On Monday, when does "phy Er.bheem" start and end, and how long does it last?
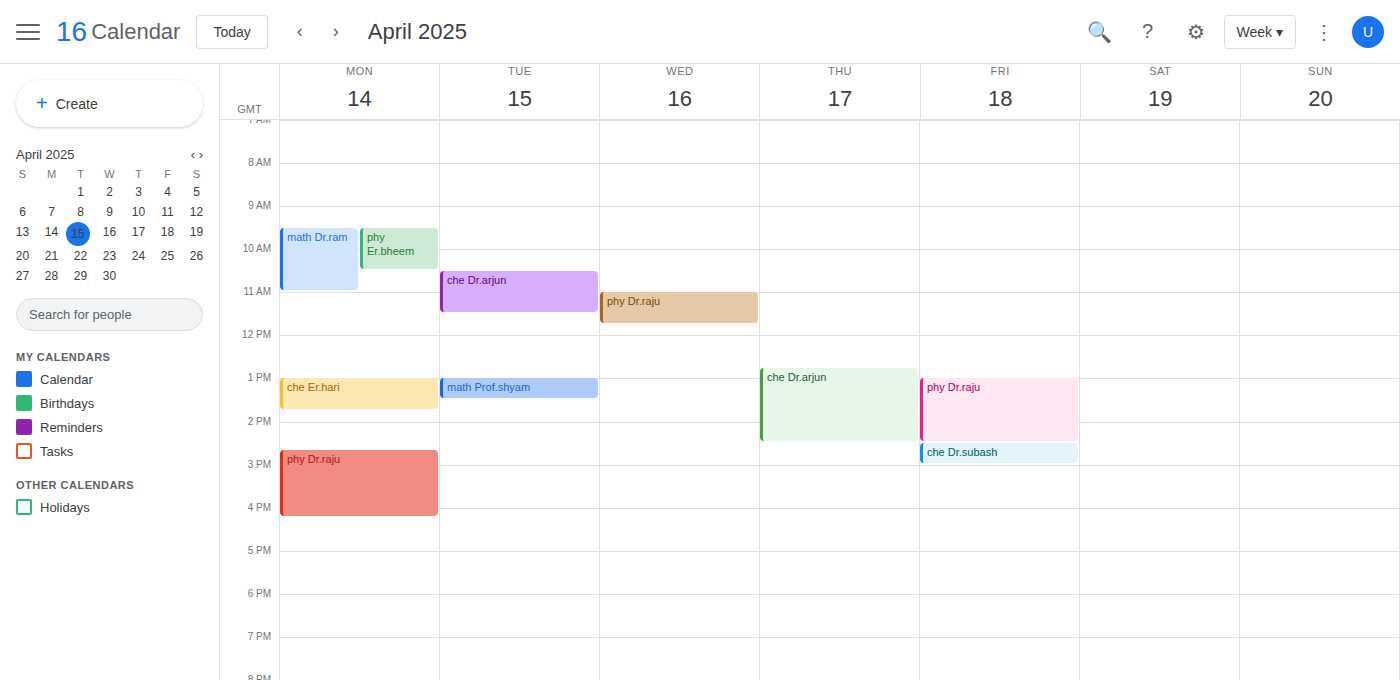
9:30 AM to 10:30 AM, 1 hour